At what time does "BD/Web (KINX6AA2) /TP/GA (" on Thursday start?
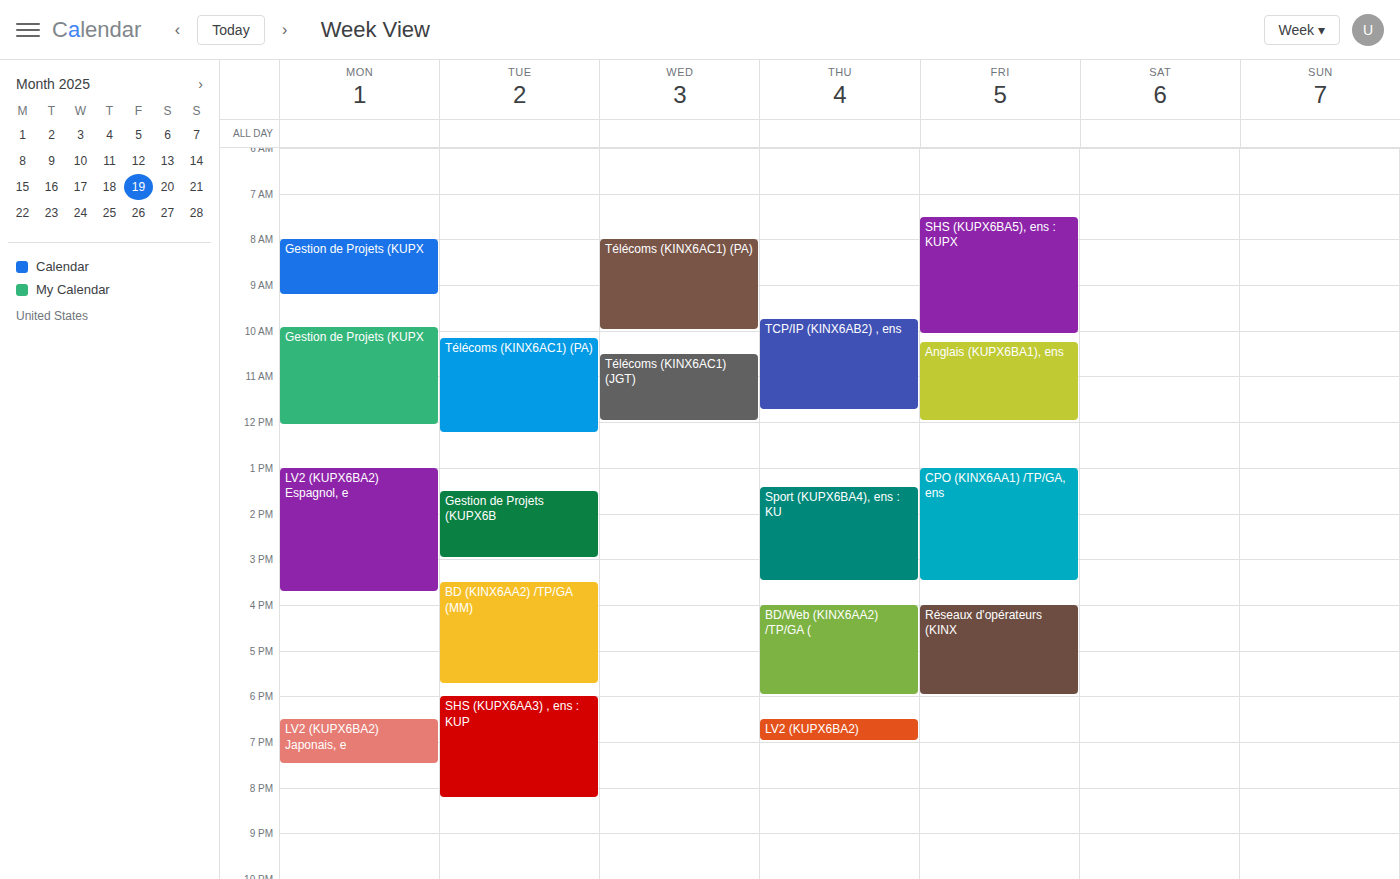
4:00 PM